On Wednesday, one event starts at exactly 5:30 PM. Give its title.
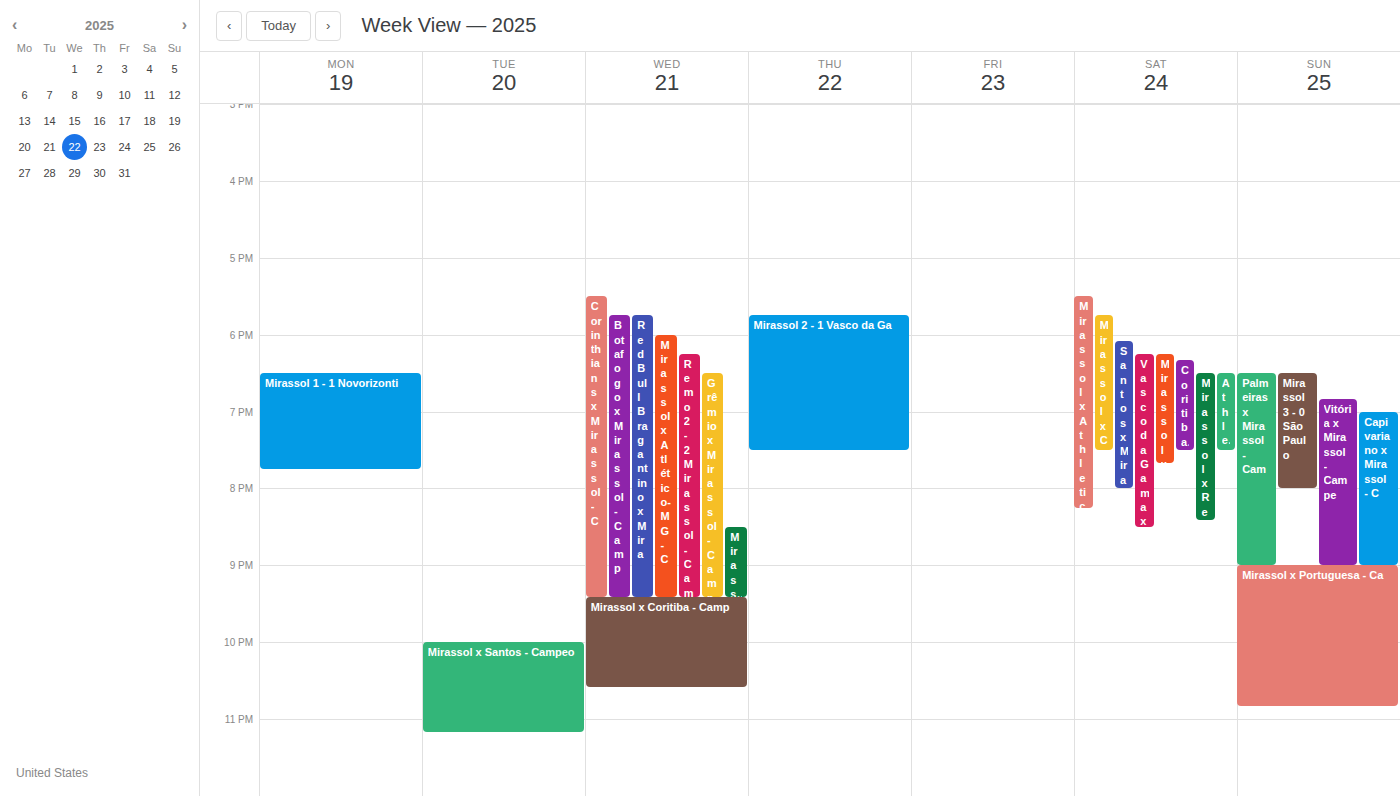
"Corinthians x Mirassol - C"